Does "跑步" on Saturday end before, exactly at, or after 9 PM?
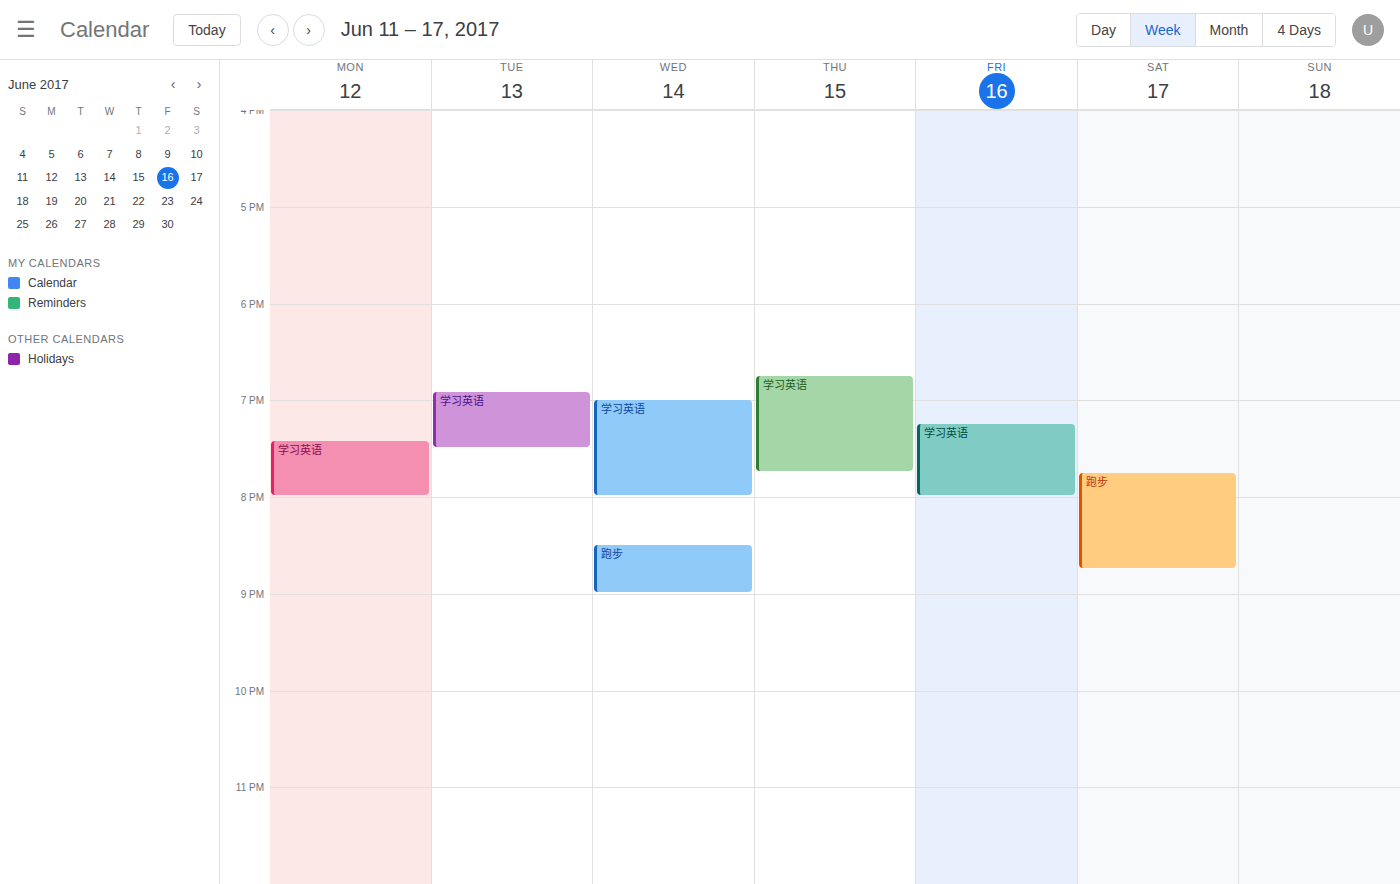
8:45 PM -- before 9 PM, 15 minutes above the 9 PM line.